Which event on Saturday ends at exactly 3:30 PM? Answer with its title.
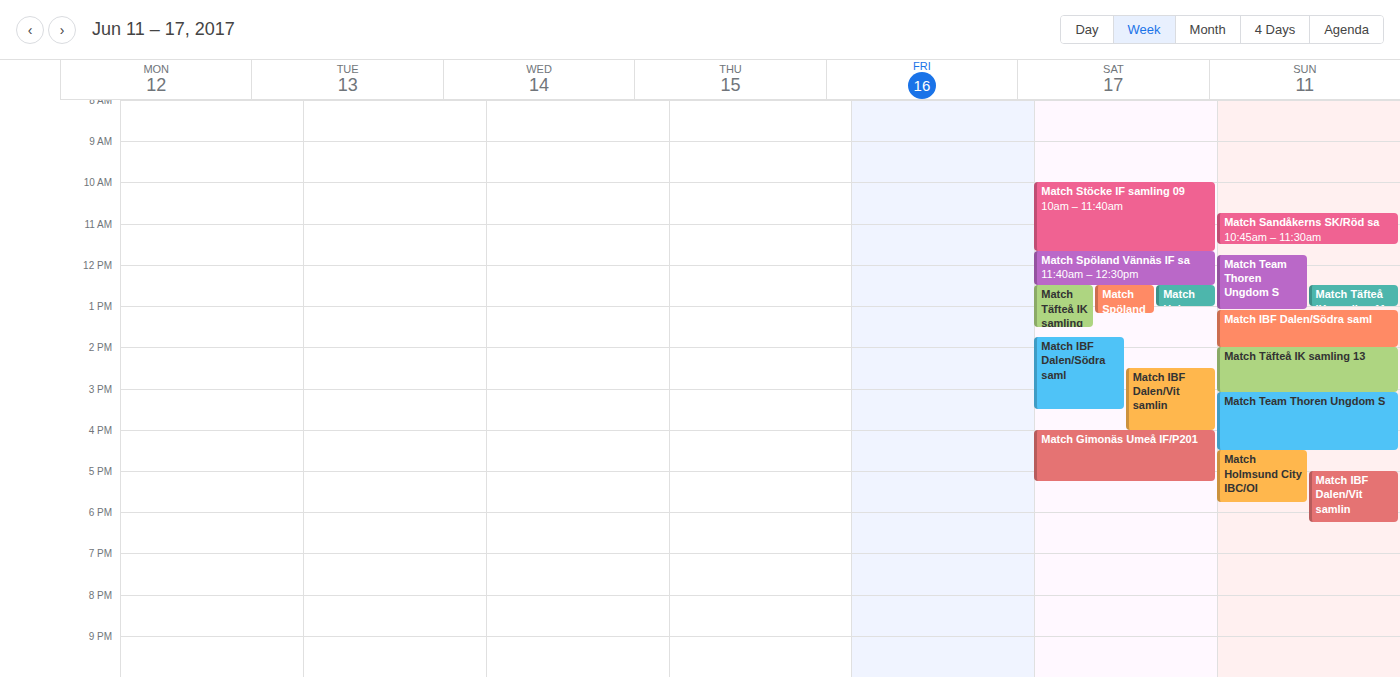
"Match IBF Dalen/Södra saml"